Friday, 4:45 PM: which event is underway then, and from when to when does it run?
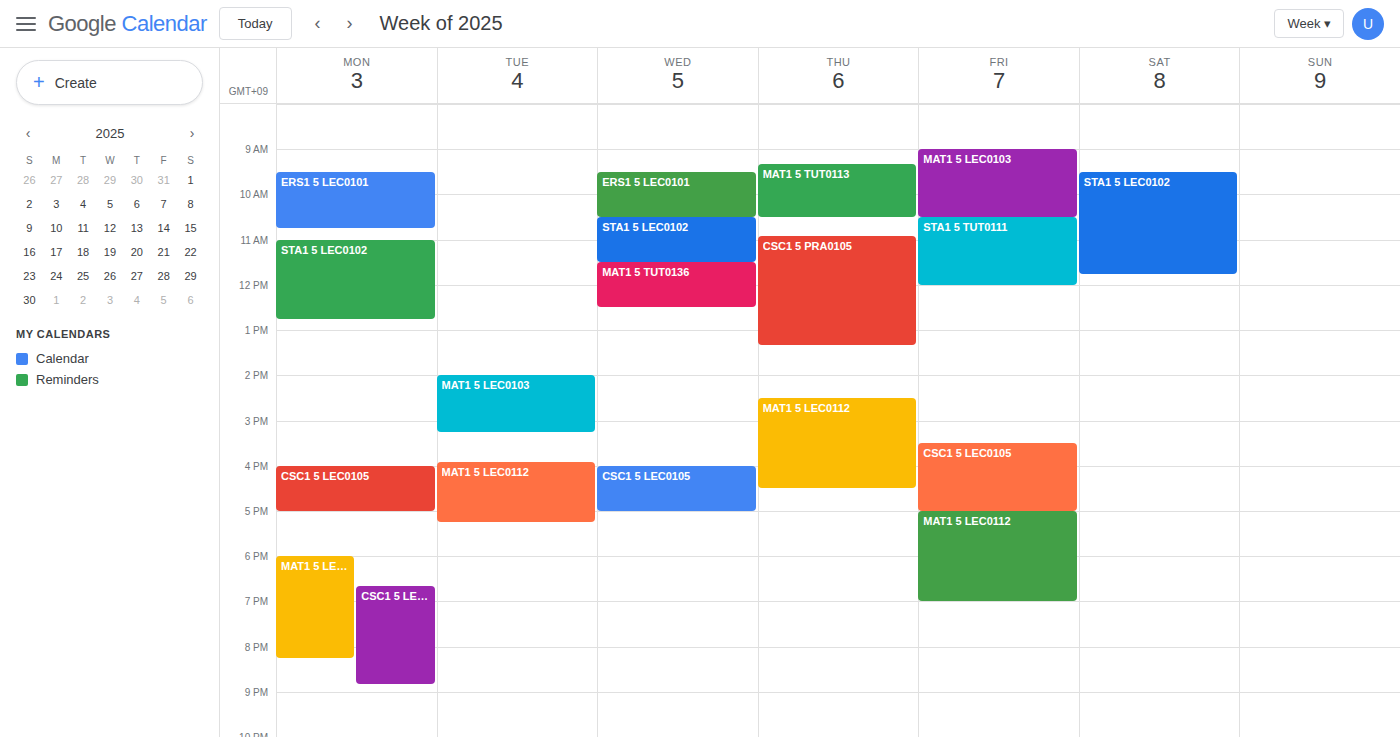
"CSC1 5 LEC0105", 3:30 PM to 5:00 PM